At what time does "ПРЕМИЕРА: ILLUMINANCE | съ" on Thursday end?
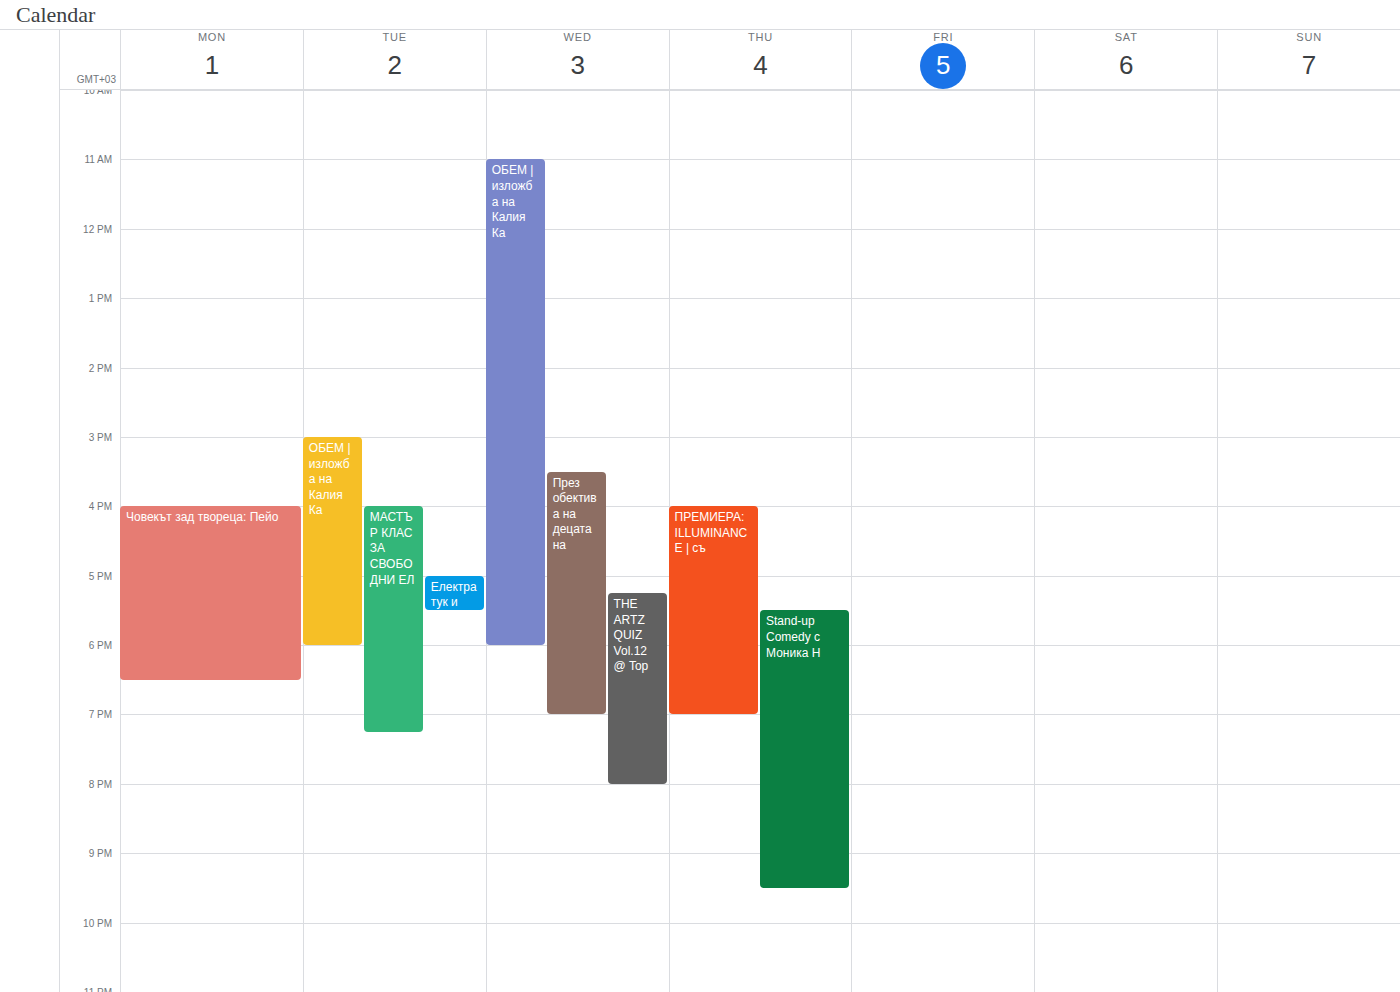
19:00